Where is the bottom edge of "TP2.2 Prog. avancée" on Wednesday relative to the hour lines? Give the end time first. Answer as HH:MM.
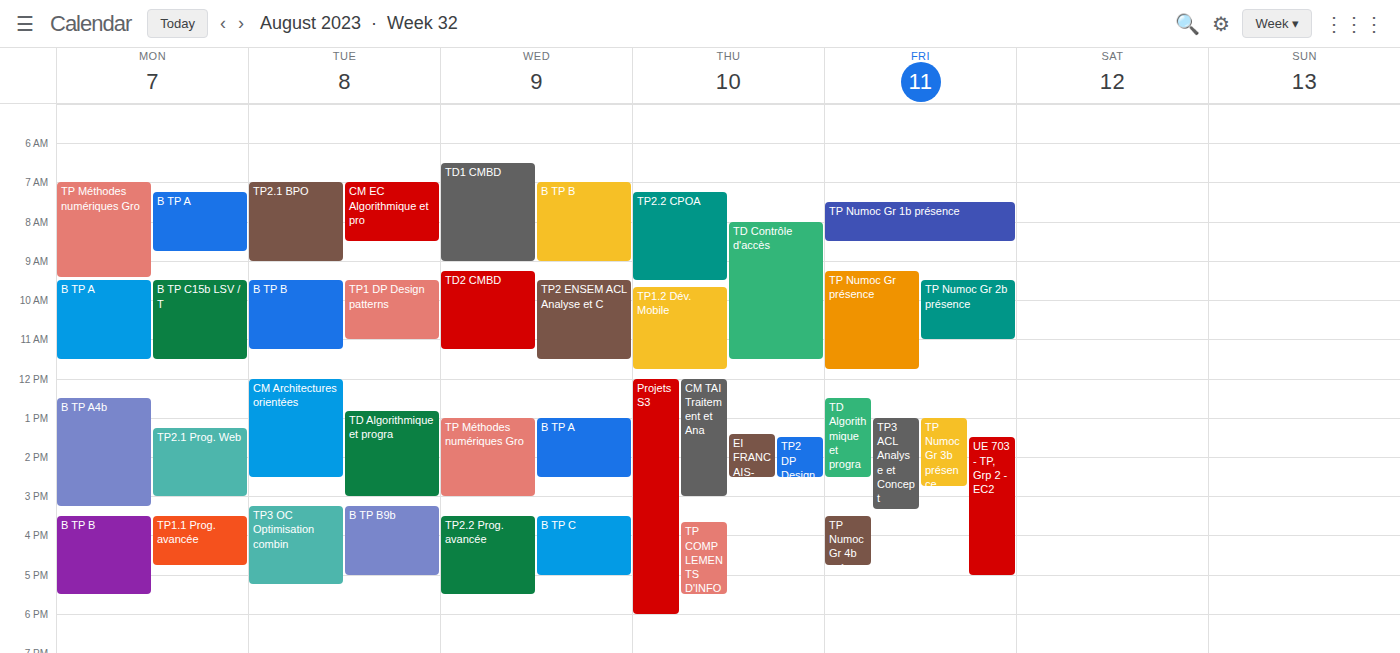
17:30 -- halfway between the 17:00 and 18:00 lines.